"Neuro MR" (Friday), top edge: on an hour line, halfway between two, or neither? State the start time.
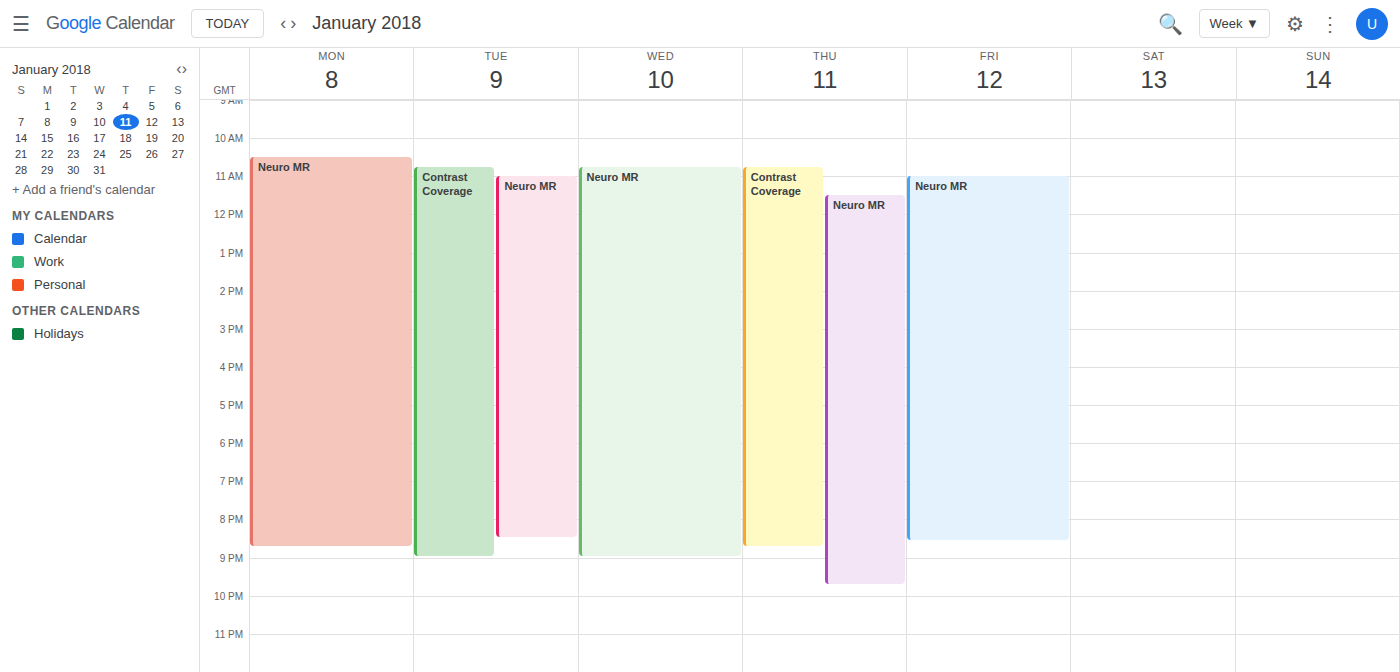
11:00 AM -- exactly on the 11 AM line.